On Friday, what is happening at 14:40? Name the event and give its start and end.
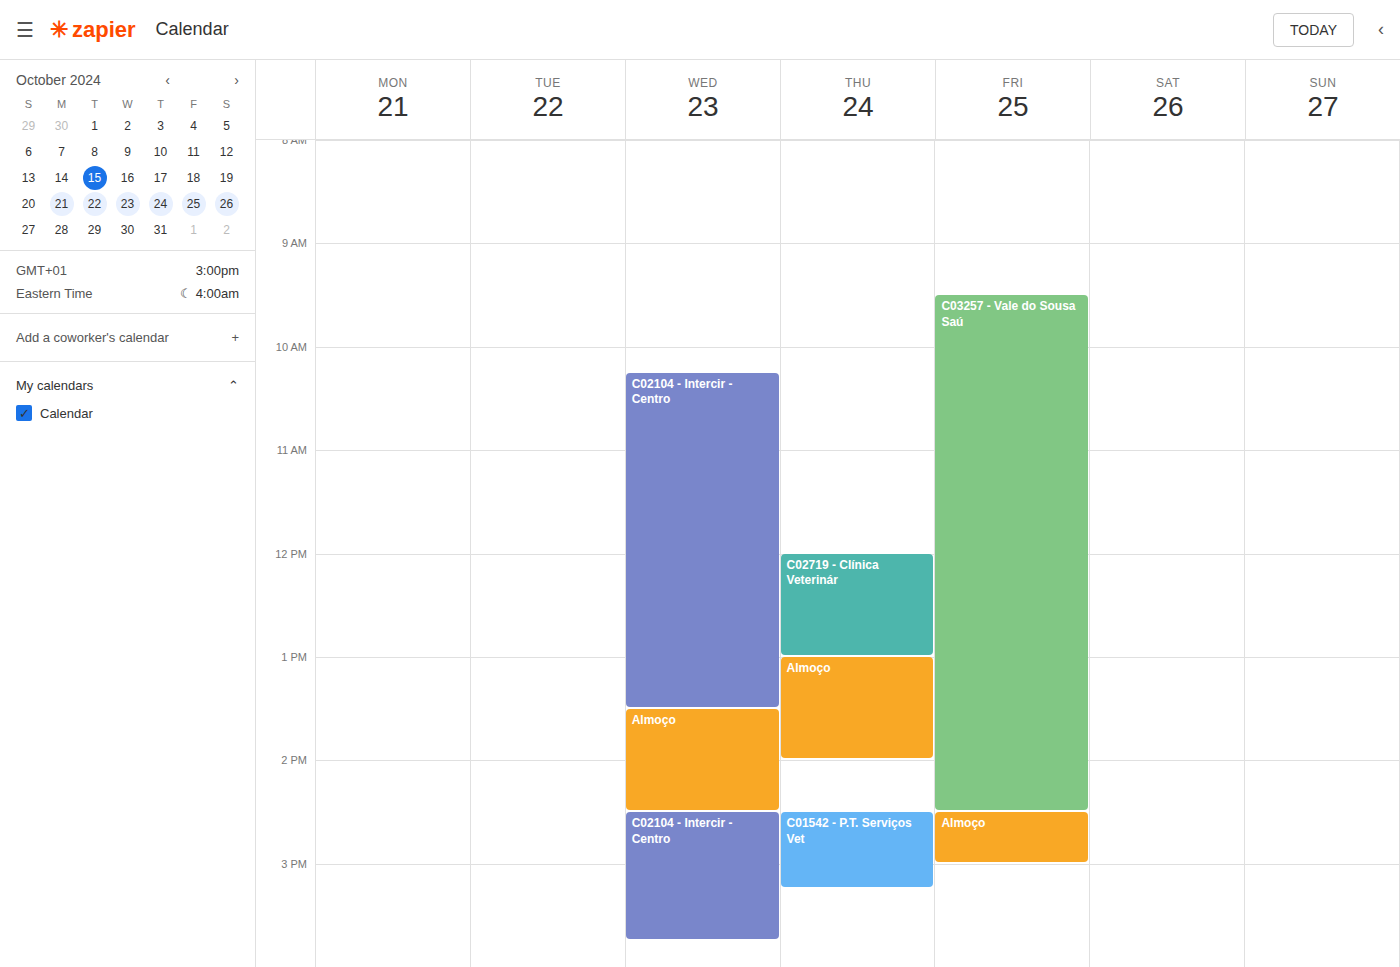
"Almoço", 14:30 to 15:00